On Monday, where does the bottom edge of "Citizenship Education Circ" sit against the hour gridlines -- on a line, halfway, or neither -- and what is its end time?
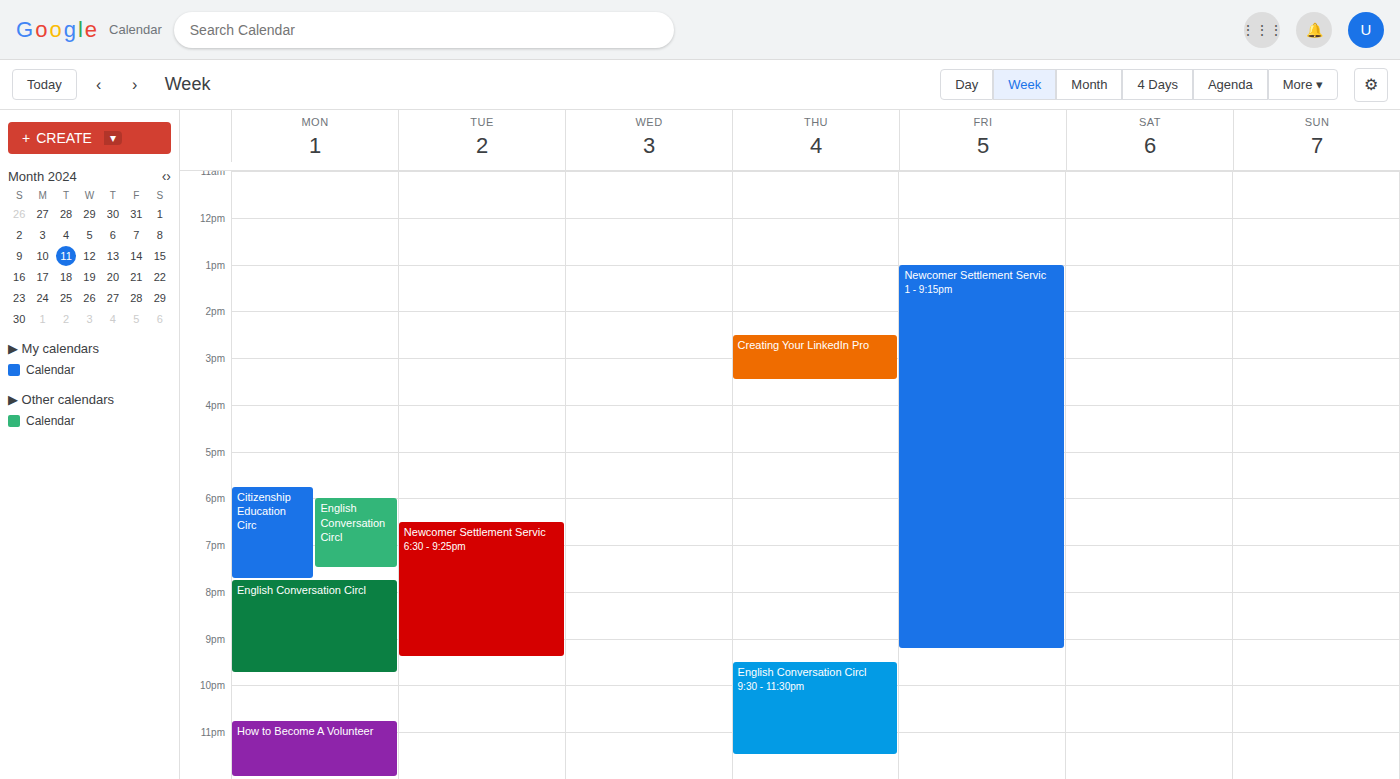
7:45 PM -- neither: three quarters of the way from the 7 PM line to the 8 PM line.